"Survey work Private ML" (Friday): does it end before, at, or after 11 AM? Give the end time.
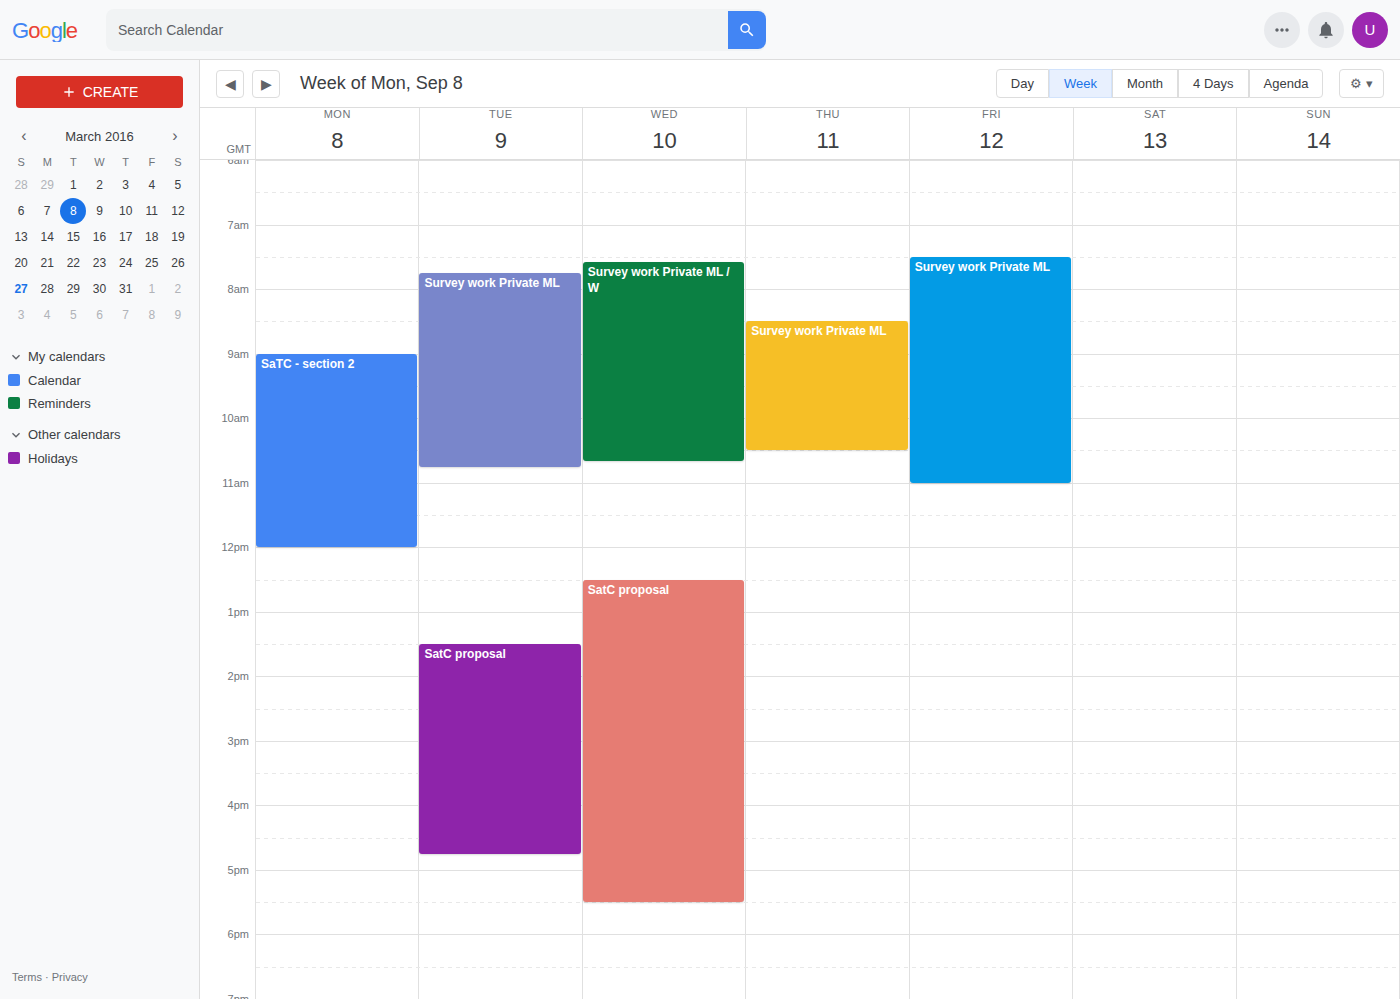
11:00 AM -- exactly at 11 AM, on the 11 AM line.